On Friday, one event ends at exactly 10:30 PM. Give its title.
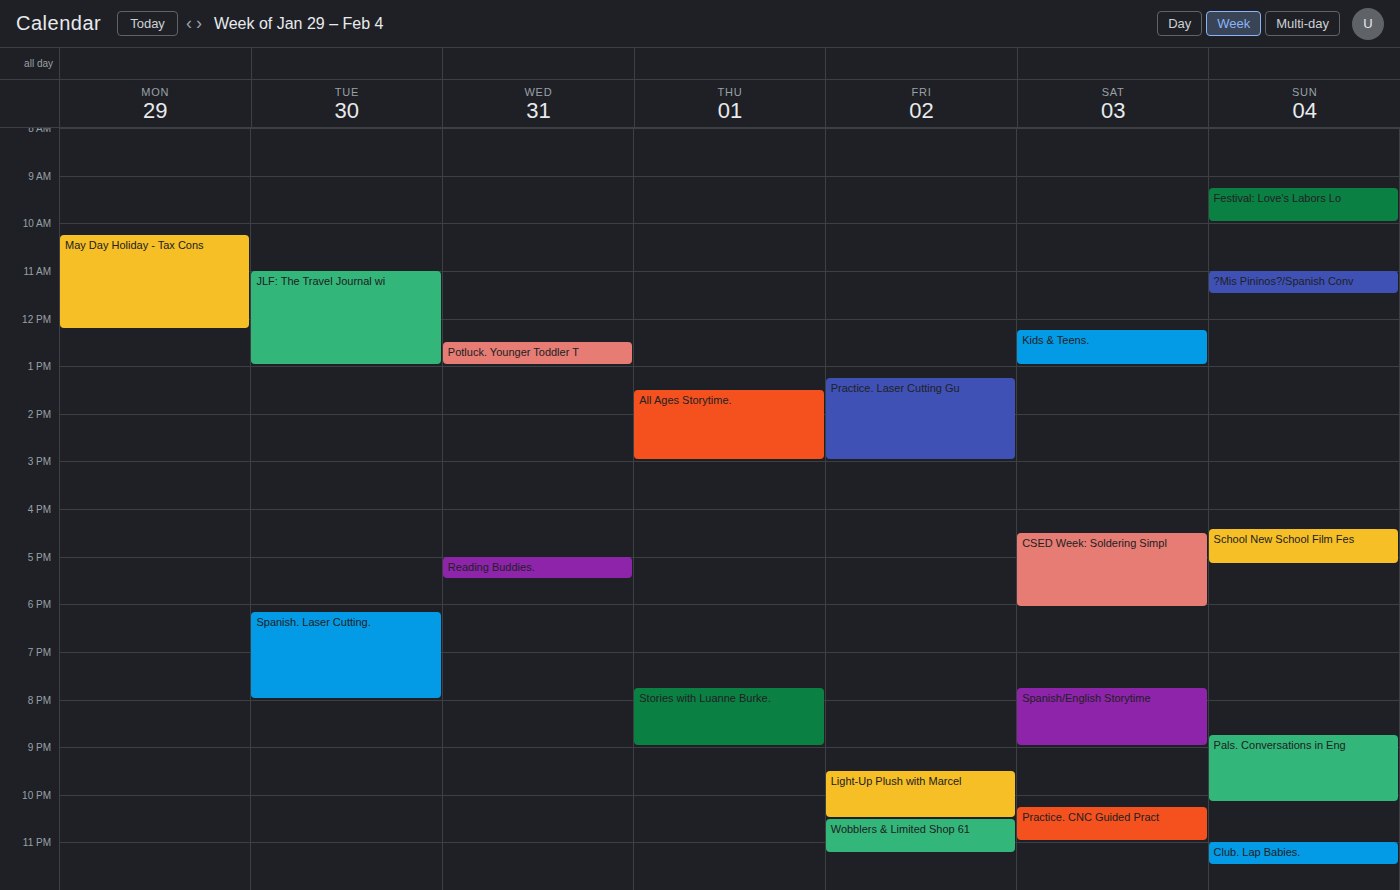
"Light-Up Plush with Marcel"